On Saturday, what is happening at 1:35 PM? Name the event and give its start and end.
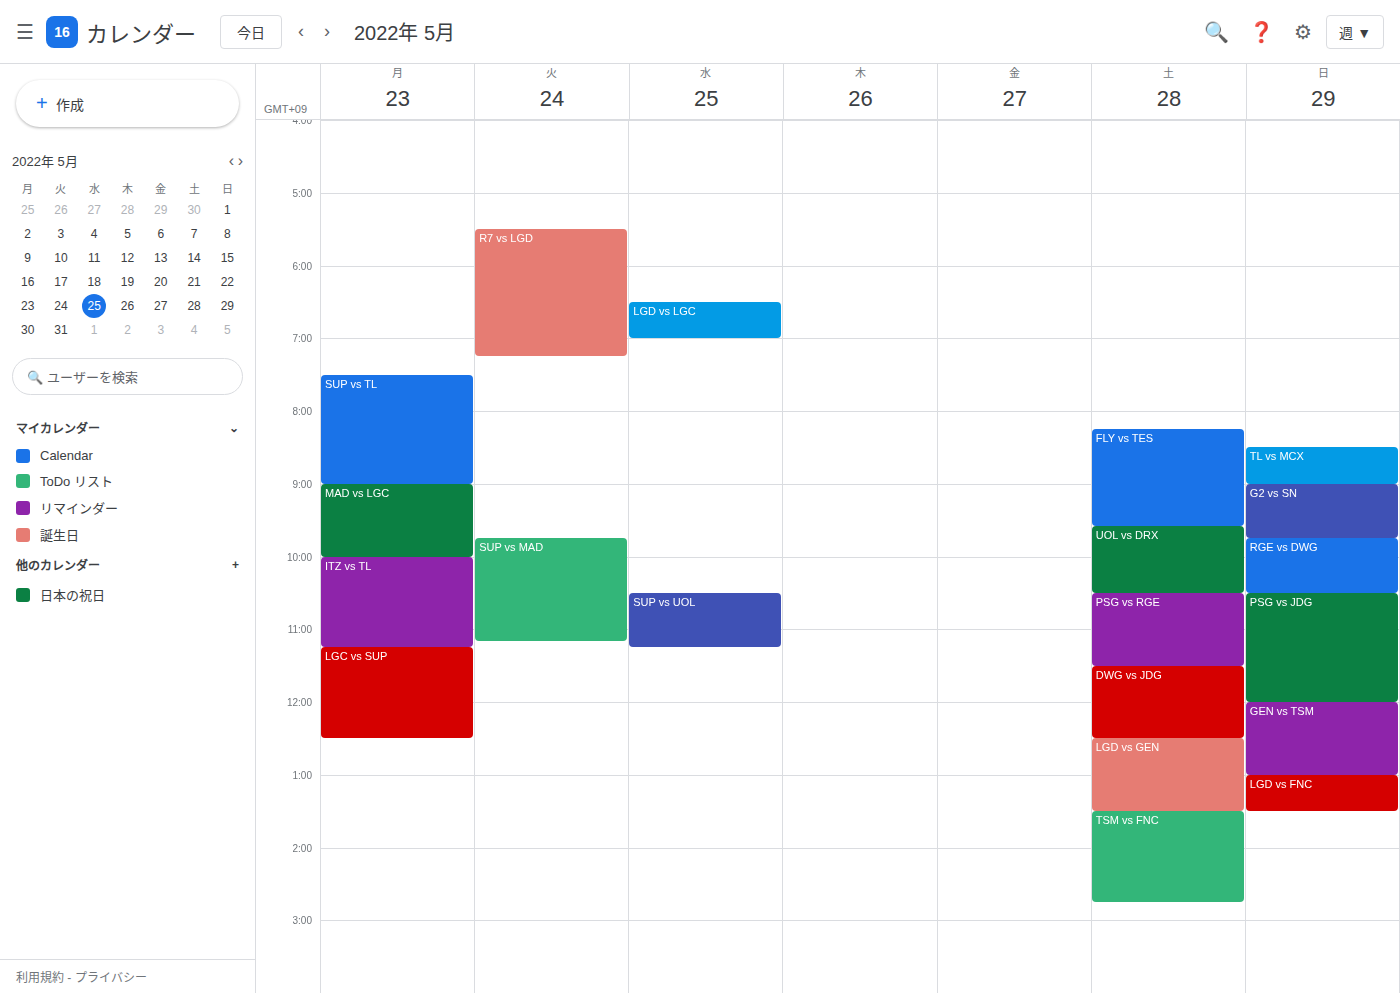
"TSM vs FNC", 1:30 PM to 2:45 PM